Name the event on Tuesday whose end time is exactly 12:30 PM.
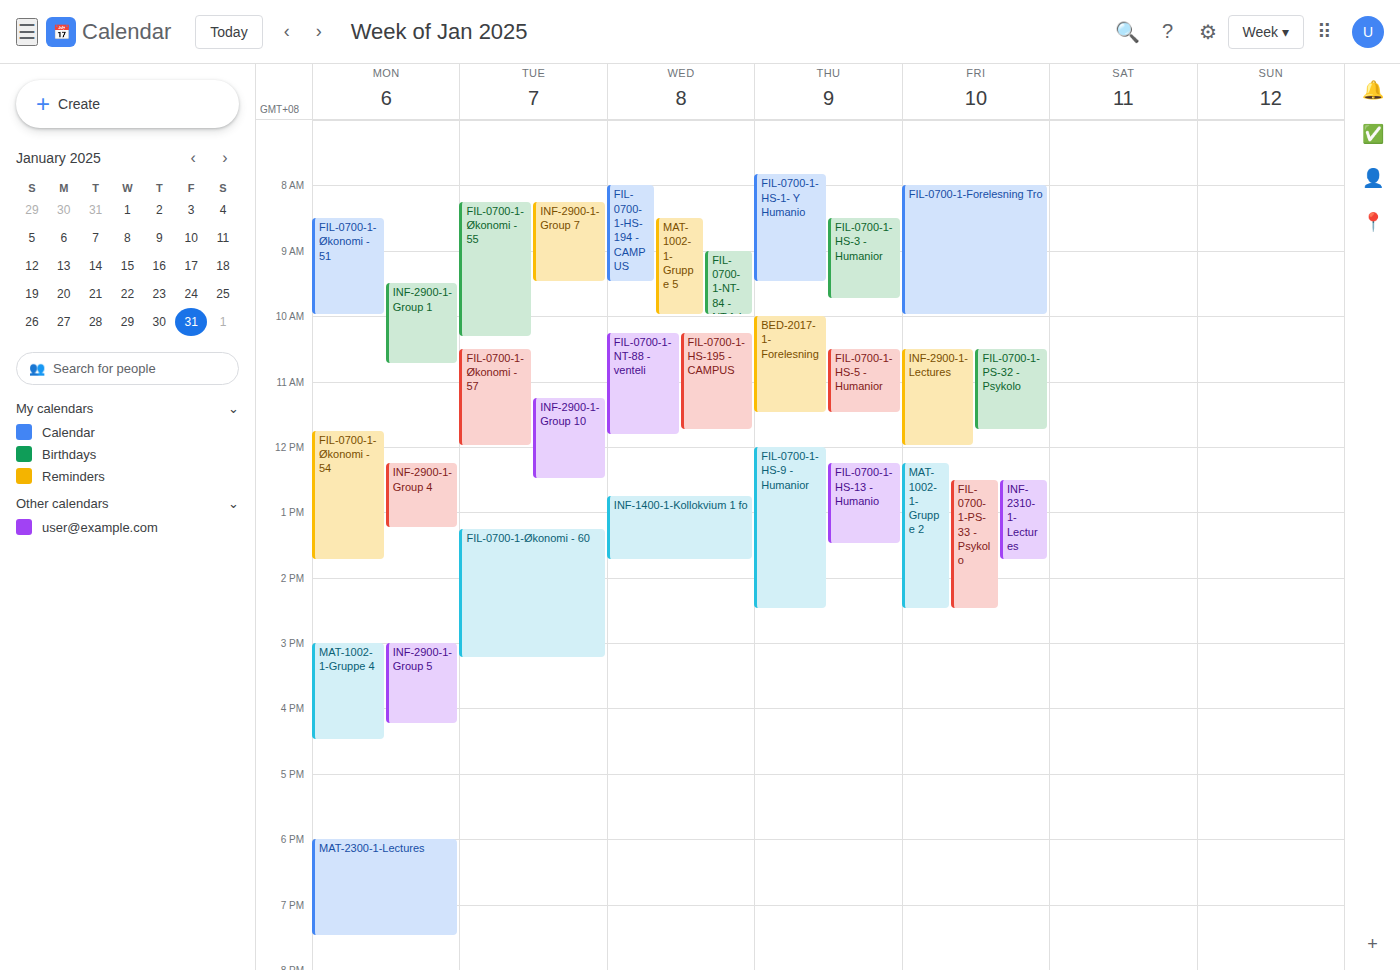
"INF-2900-1-Group 10"